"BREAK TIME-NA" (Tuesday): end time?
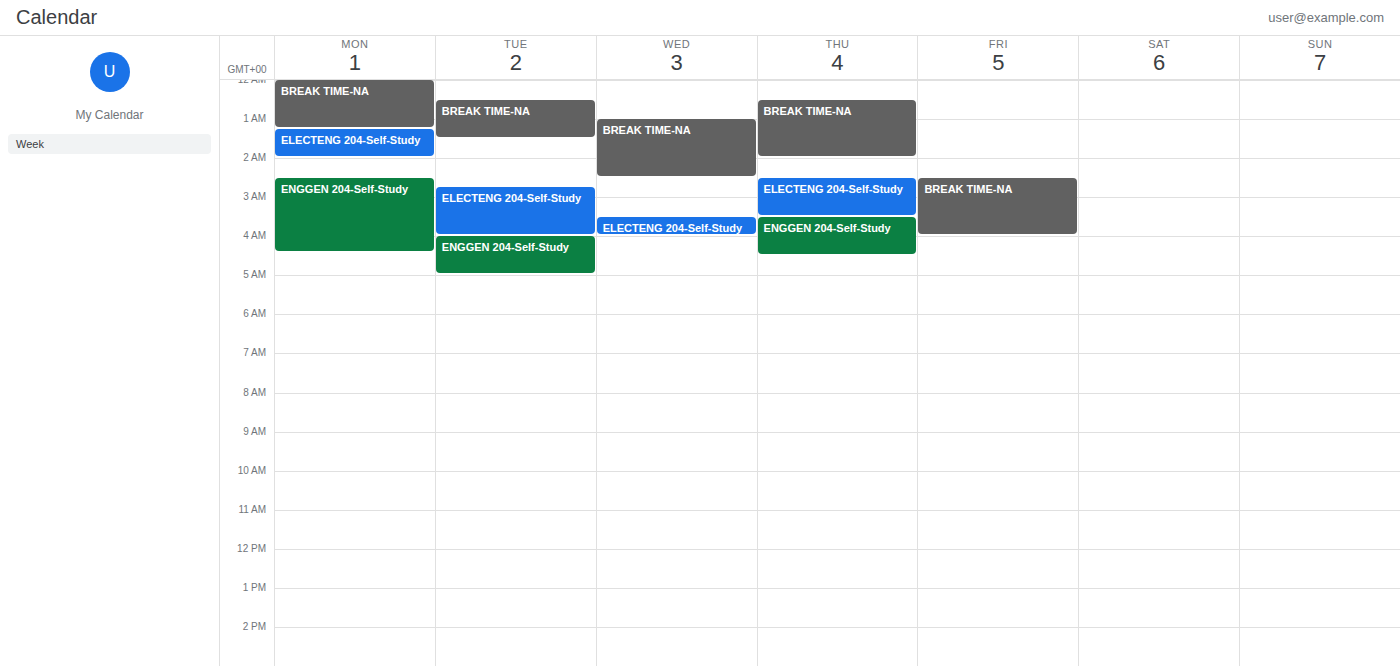
01:30